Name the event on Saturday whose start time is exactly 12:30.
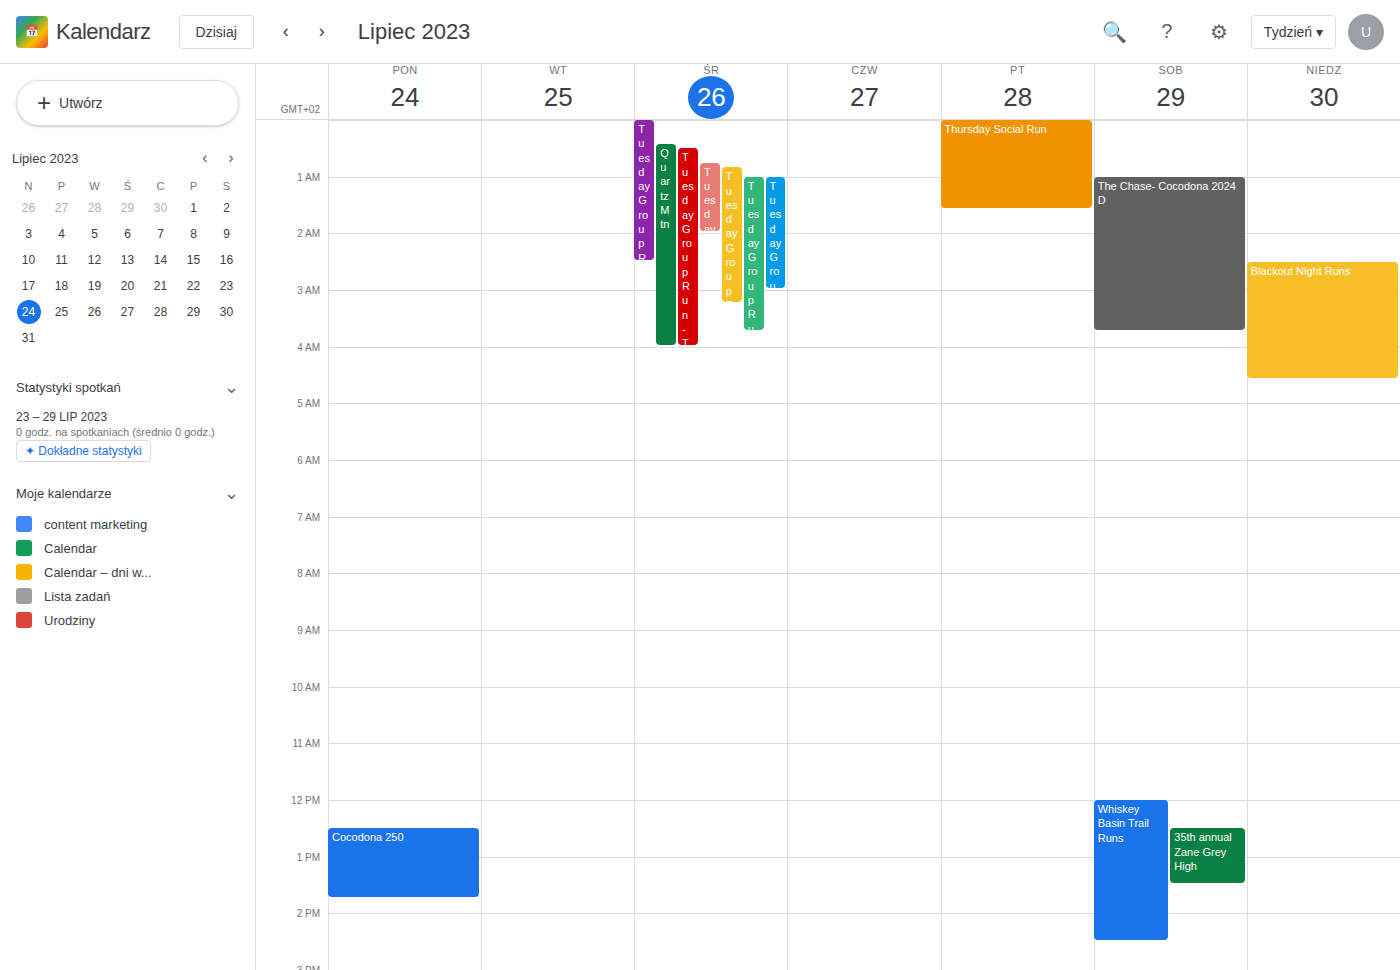
"35th annual Zane Grey High"